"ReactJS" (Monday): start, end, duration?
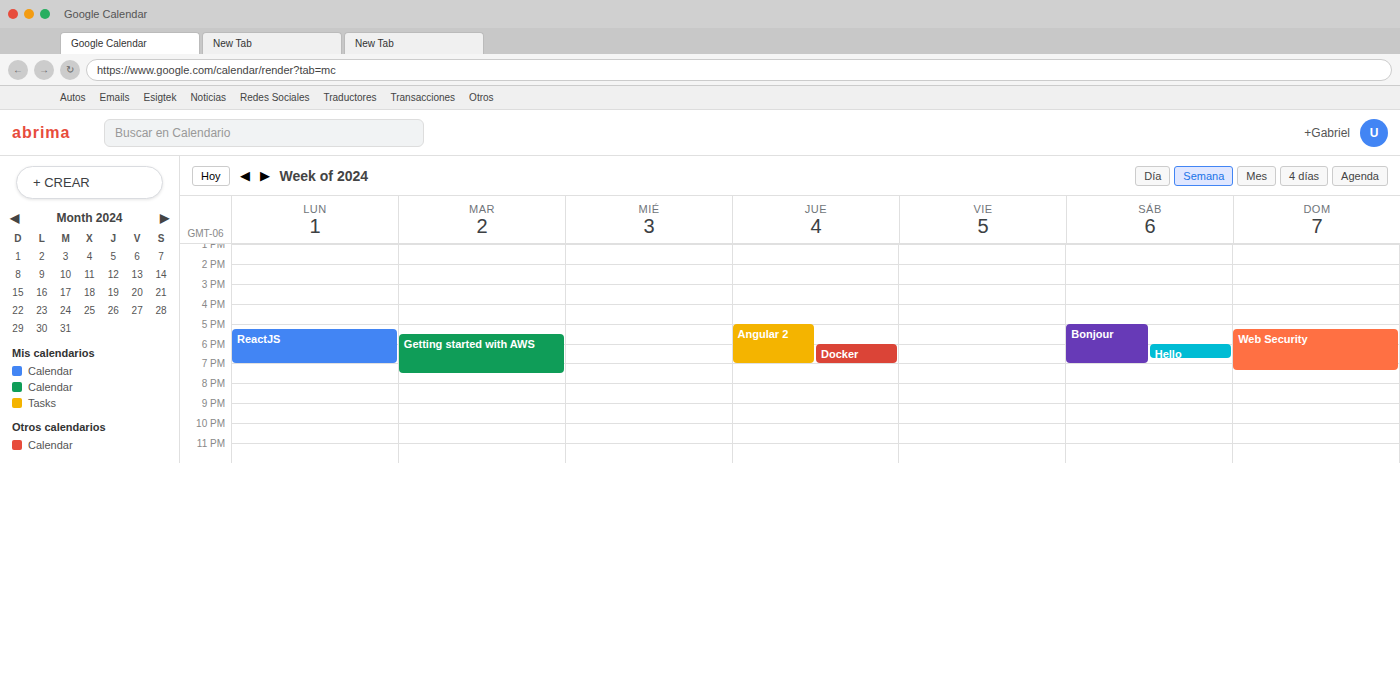
5:15 PM to 7:00 PM, 1 hour 45 minutes